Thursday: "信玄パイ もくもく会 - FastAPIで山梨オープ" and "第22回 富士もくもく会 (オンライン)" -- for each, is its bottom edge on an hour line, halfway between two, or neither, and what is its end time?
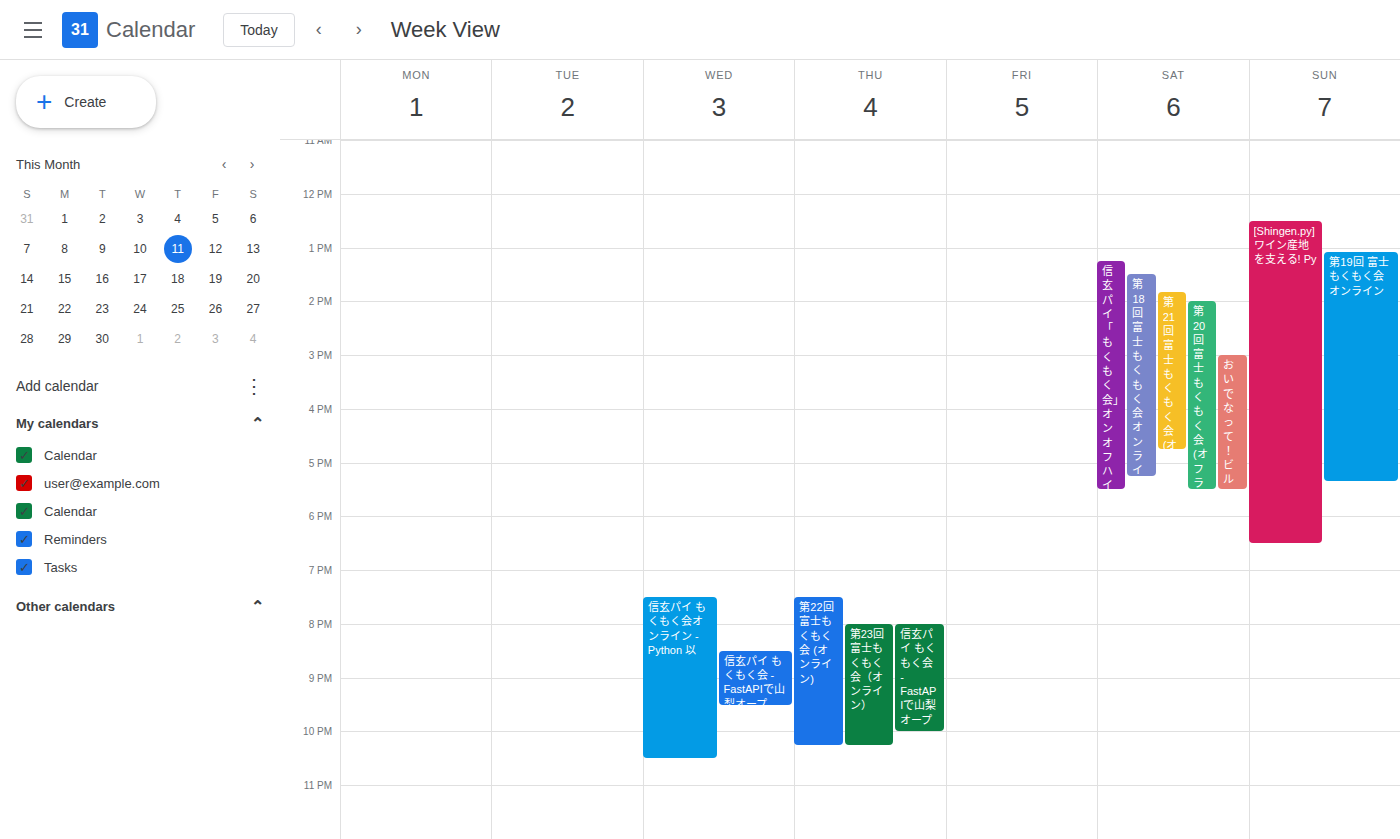
"信玄パイ もくもく会 - FastAPIで山梨オープ": 10:00 PM, exactly on the 10 PM line. "第22回 富士もくもく会 (オンライン)": 10:15 PM, neither: a quarter of the way from the 10 PM line to the 11 PM line.